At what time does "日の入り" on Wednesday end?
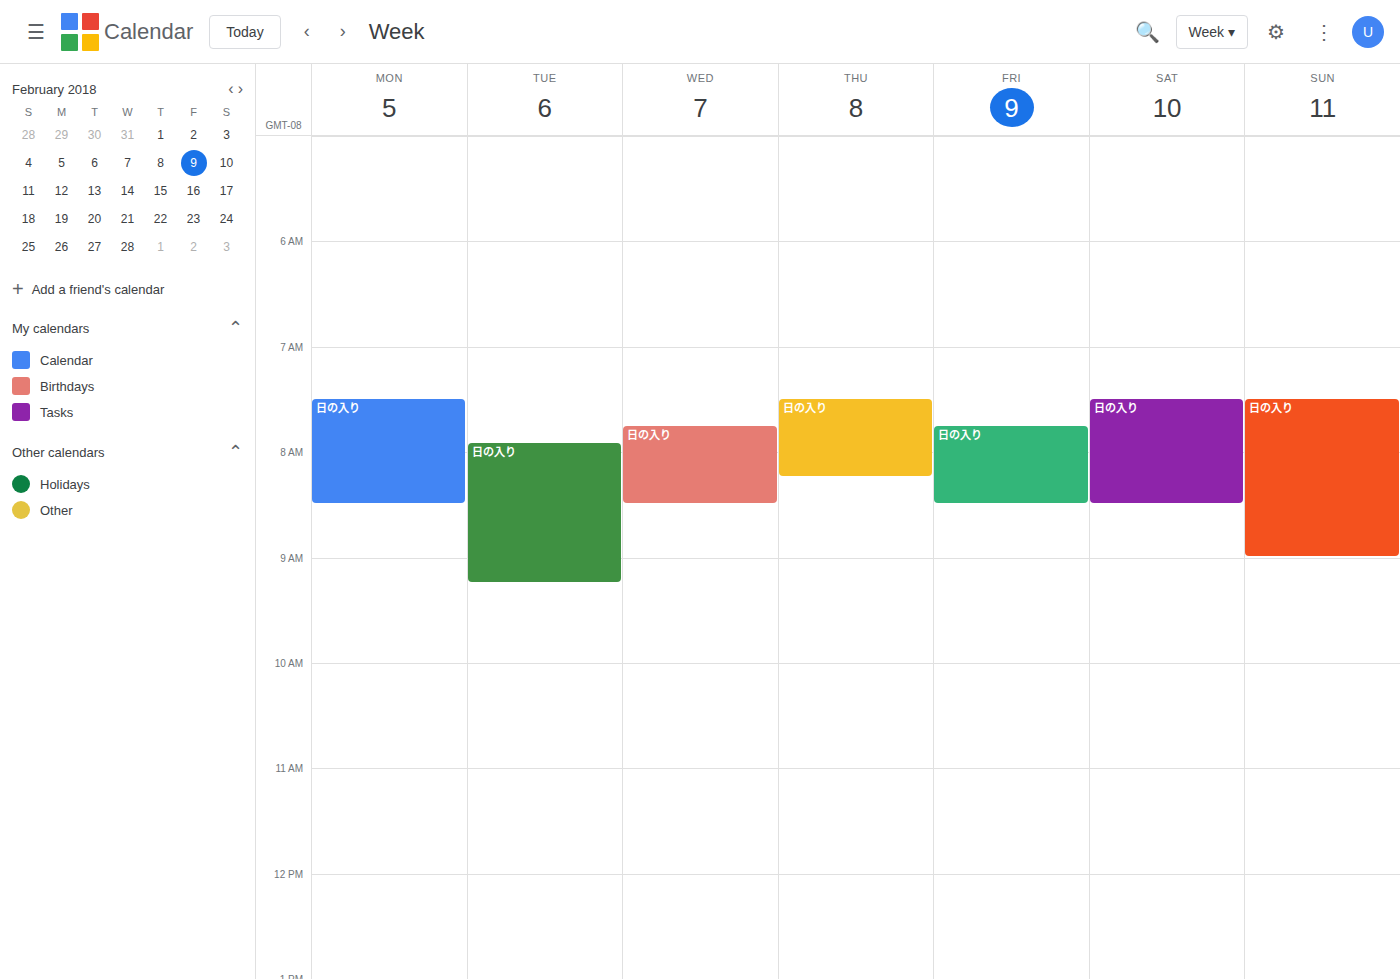
8:30 AM